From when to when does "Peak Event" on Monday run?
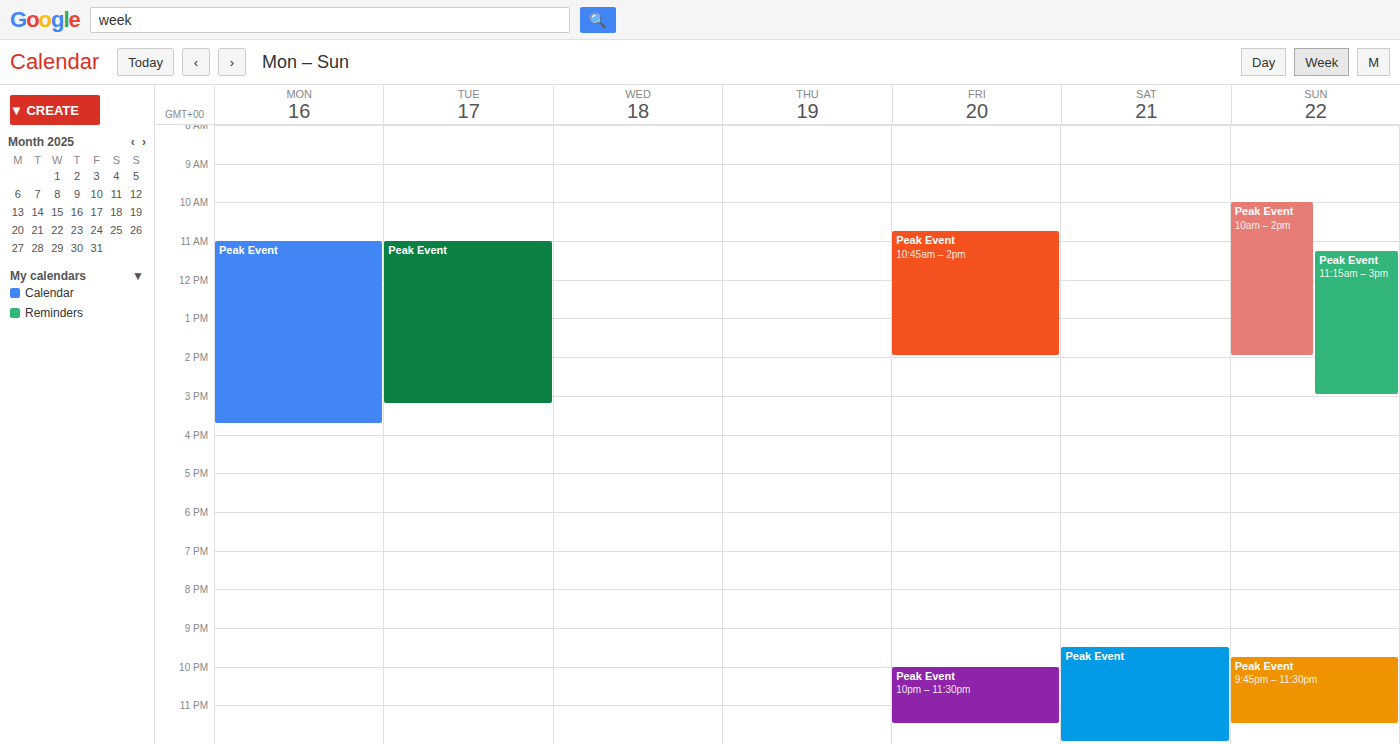
11:00 AM to 3:45 PM